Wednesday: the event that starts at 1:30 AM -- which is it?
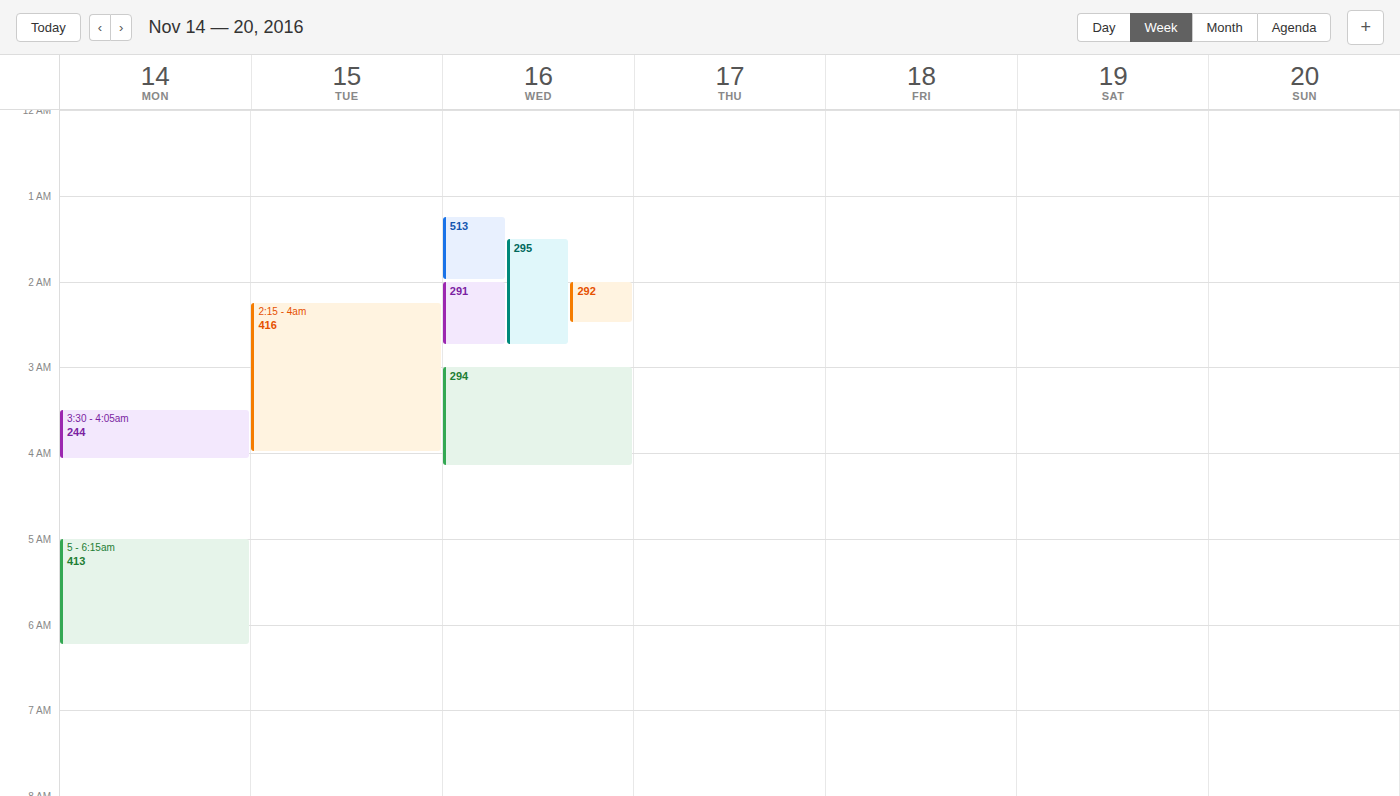
"295"